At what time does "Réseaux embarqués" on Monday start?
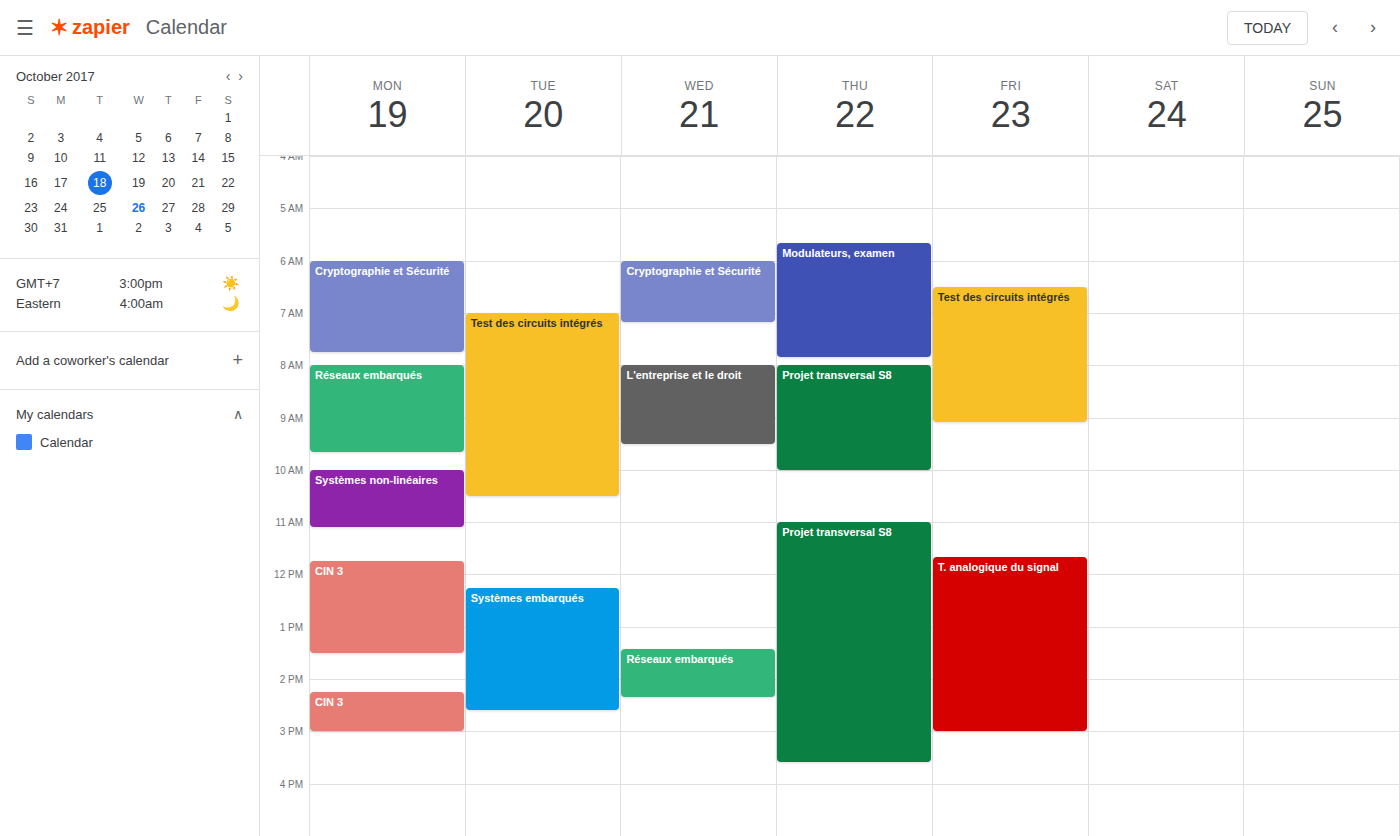
8:00 AM